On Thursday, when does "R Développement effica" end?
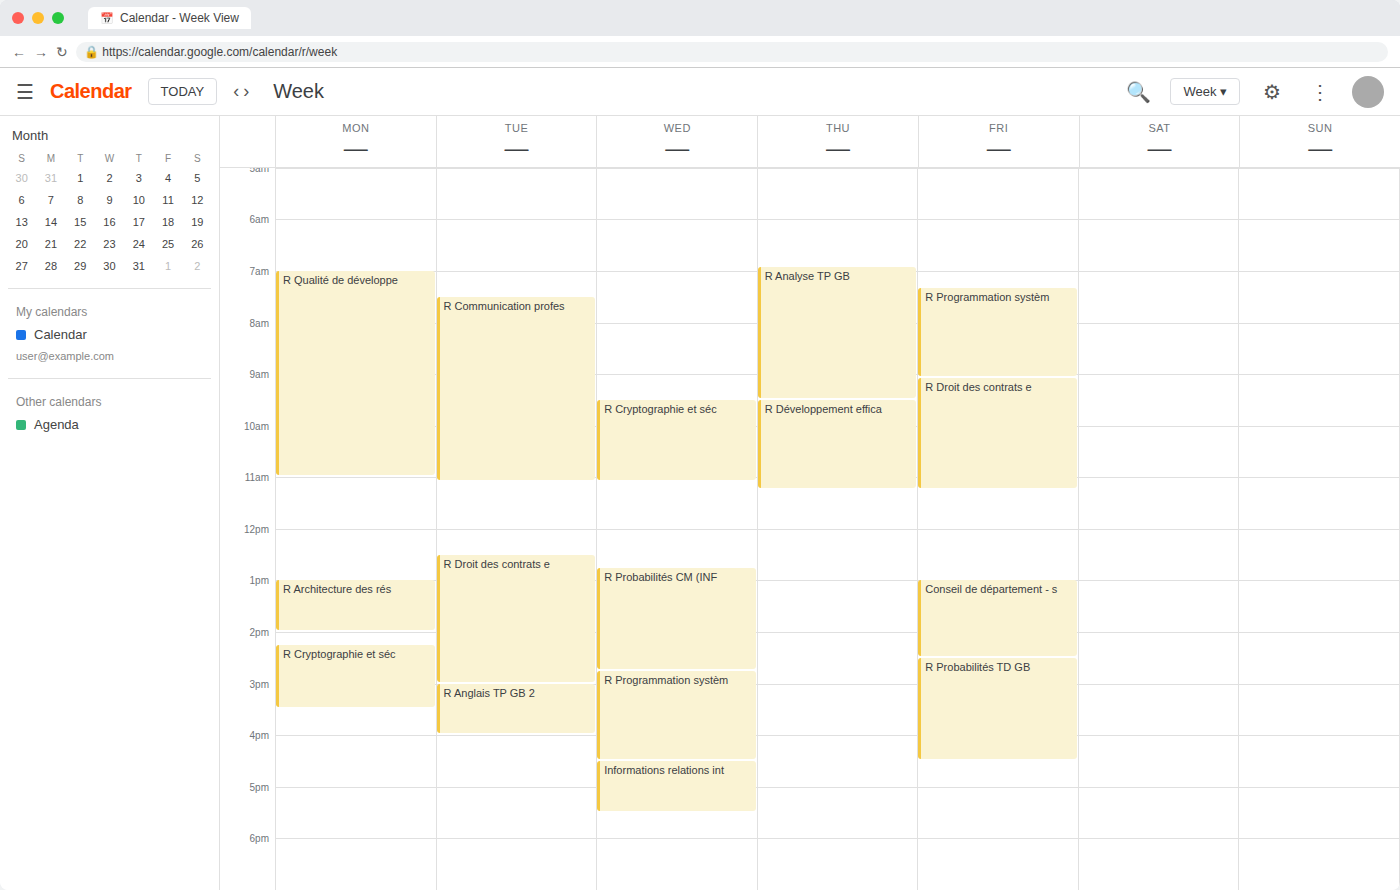
11:15 AM